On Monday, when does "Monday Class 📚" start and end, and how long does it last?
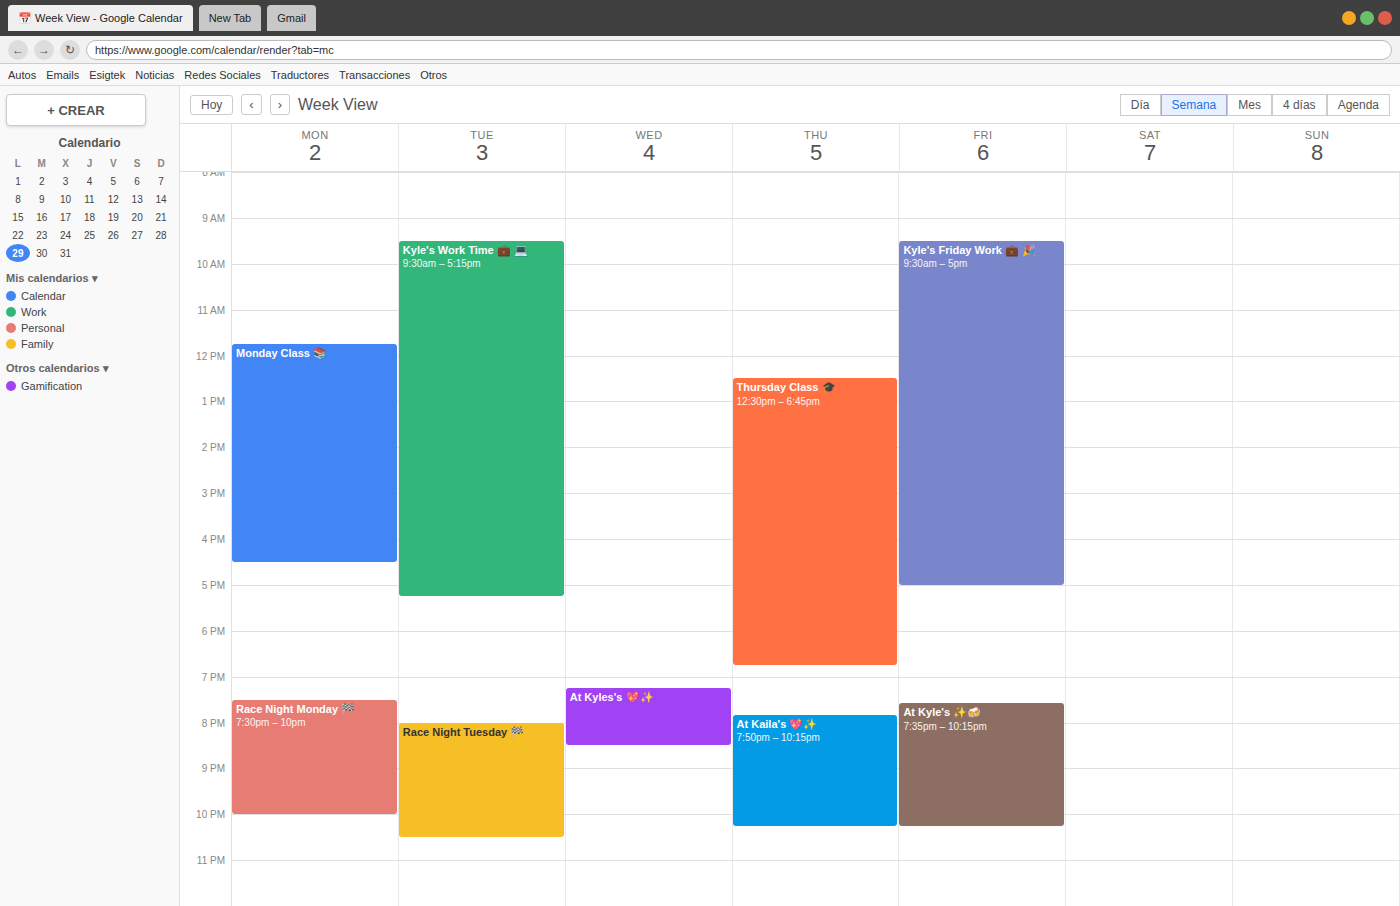
11:45 AM to 4:30 PM, 4 hours 45 minutes